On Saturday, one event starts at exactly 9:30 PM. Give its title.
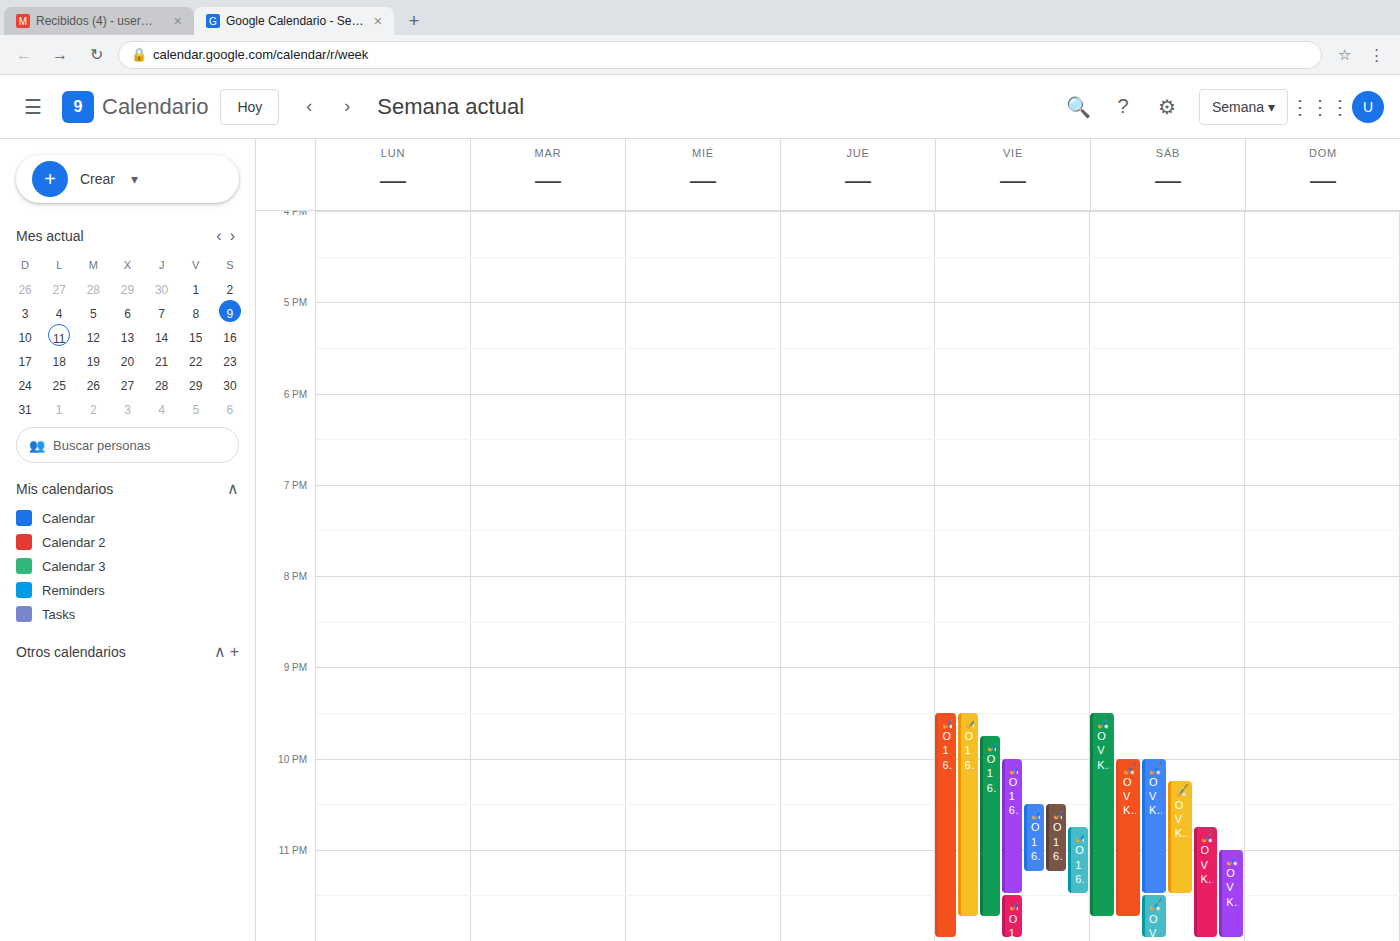
"🏑 OVK M54 | Huizen H1 - My"